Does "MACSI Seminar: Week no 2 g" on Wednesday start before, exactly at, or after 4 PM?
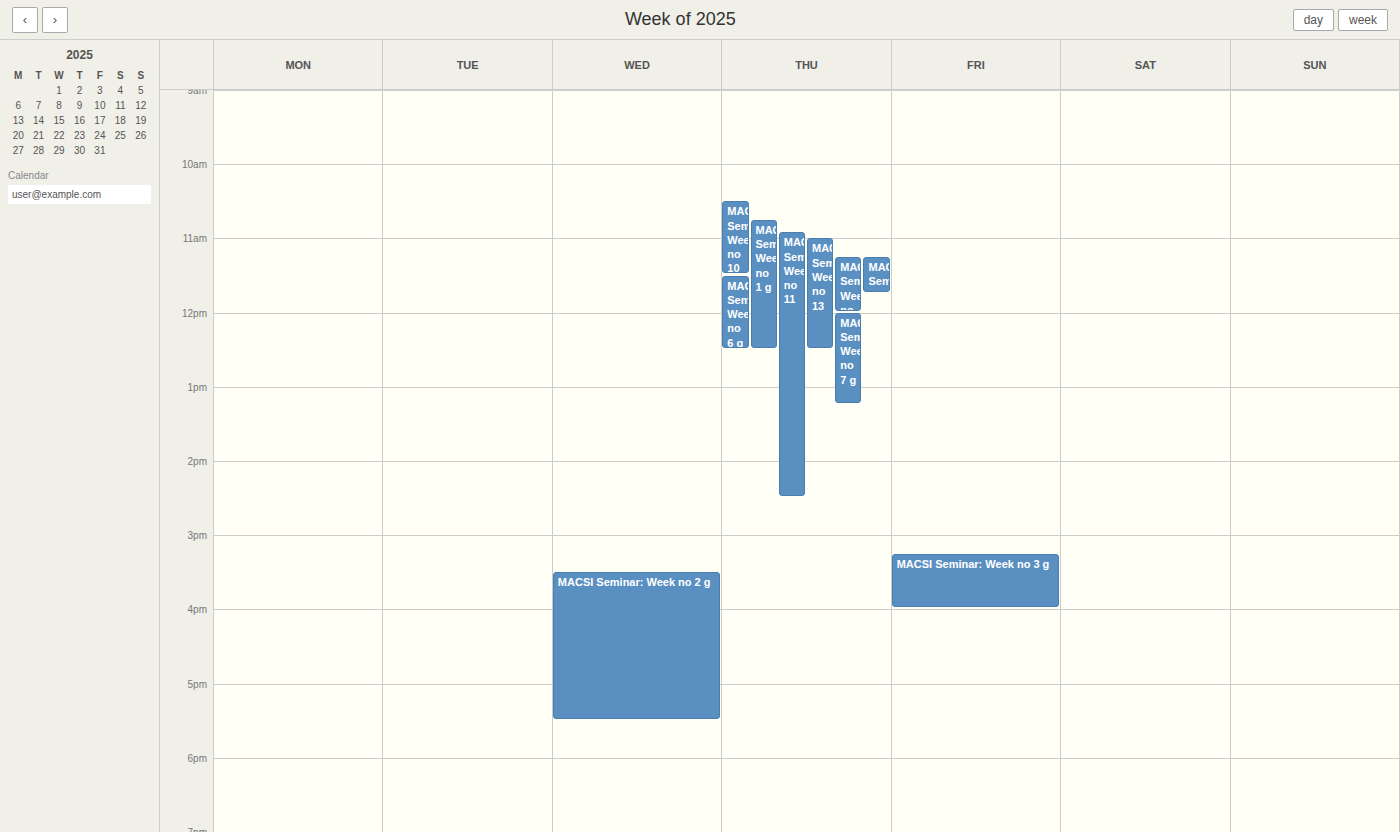
3:30 PM -- before 4 PM, 30 minutes above the 4 PM line.